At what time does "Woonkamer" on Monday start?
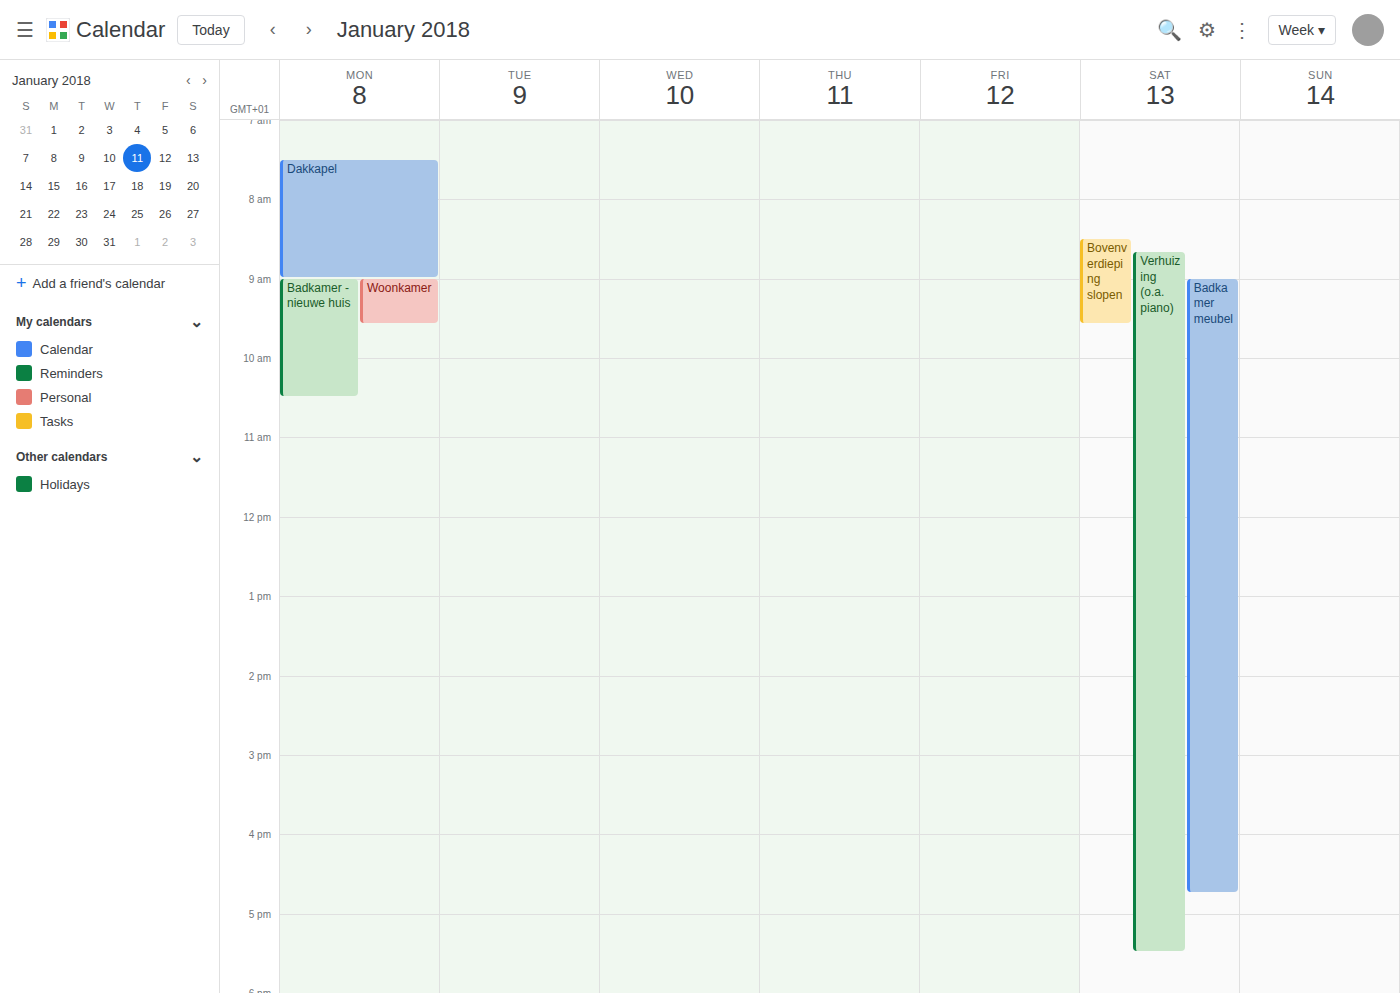
9:00 AM